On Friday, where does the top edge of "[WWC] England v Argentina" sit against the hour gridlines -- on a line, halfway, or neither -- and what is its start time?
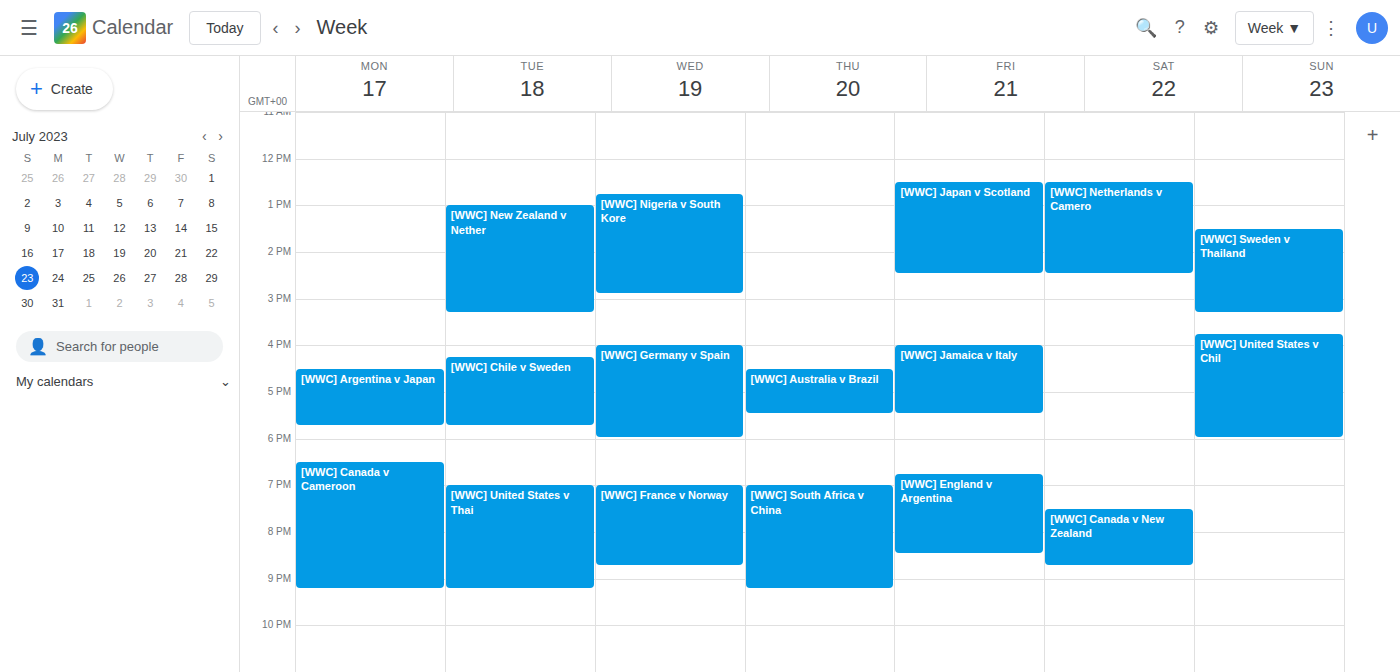
6:45 PM -- neither: three quarters of the way from the 6 PM line to the 7 PM line.